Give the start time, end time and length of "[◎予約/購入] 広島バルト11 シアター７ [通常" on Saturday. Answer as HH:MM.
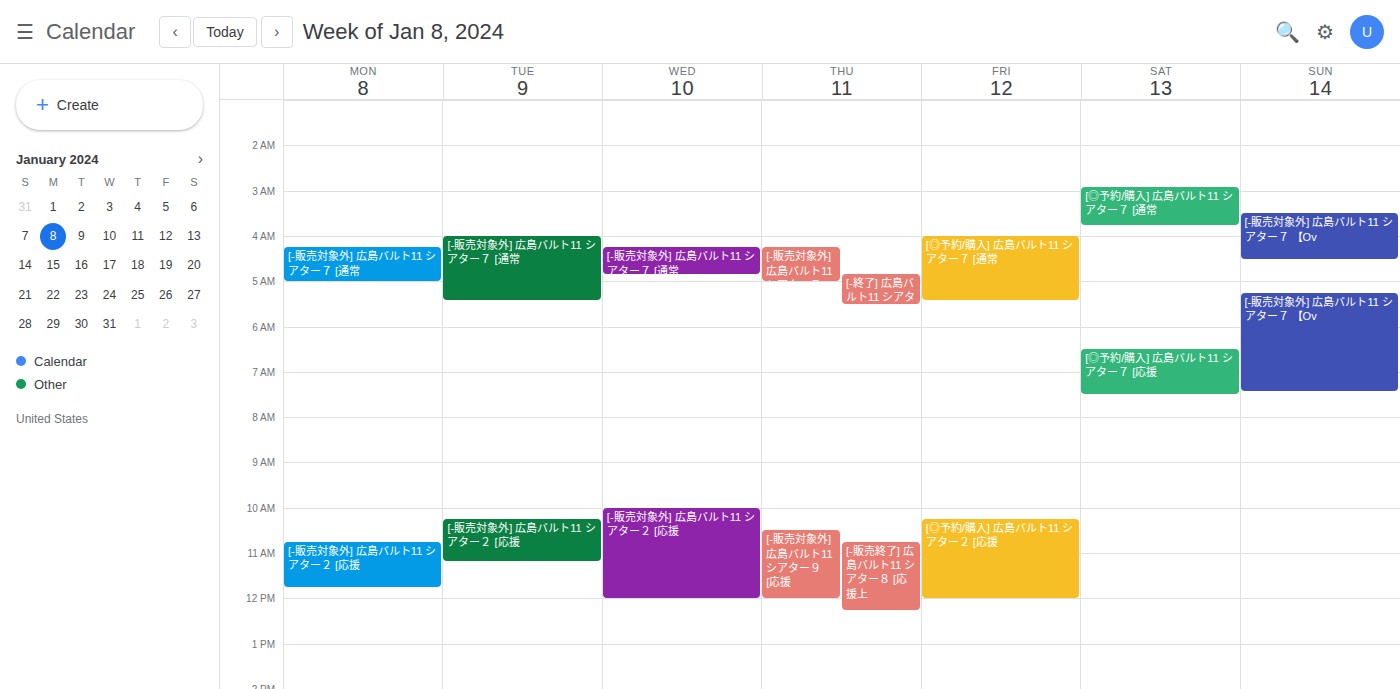
02:55 to 03:45, 50 minutes